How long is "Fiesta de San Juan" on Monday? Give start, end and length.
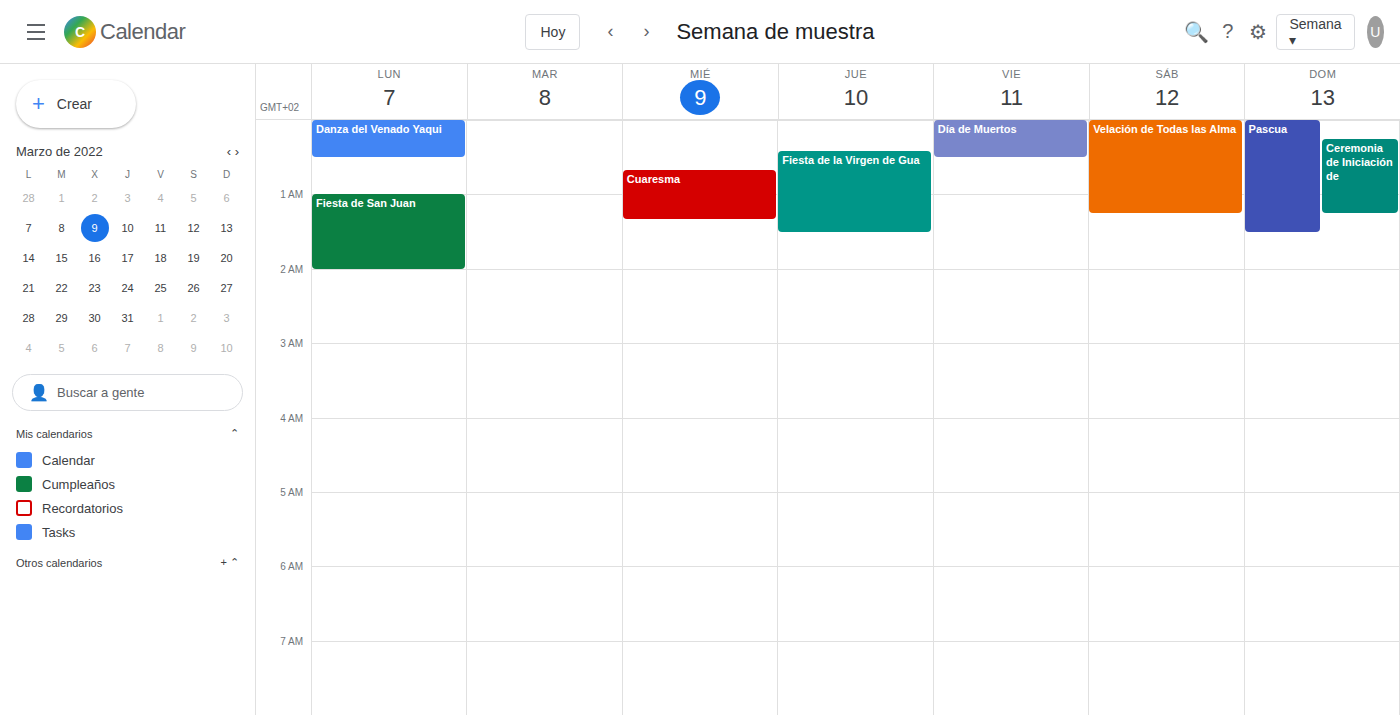
1:00 AM to 2:00 AM, 1 hour